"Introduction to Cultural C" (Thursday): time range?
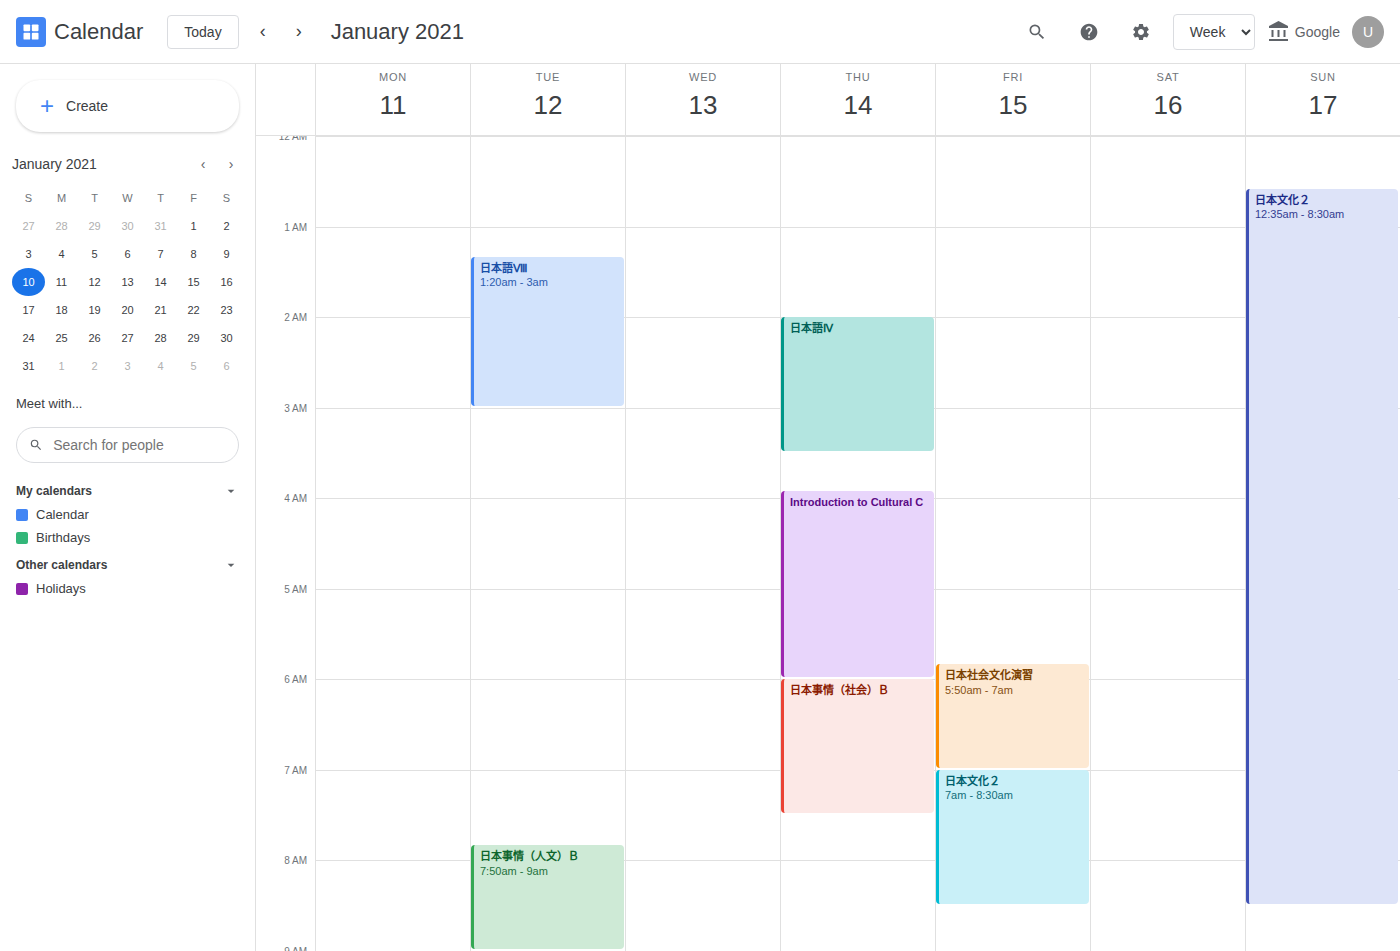
3:55 AM to 6:00 AM